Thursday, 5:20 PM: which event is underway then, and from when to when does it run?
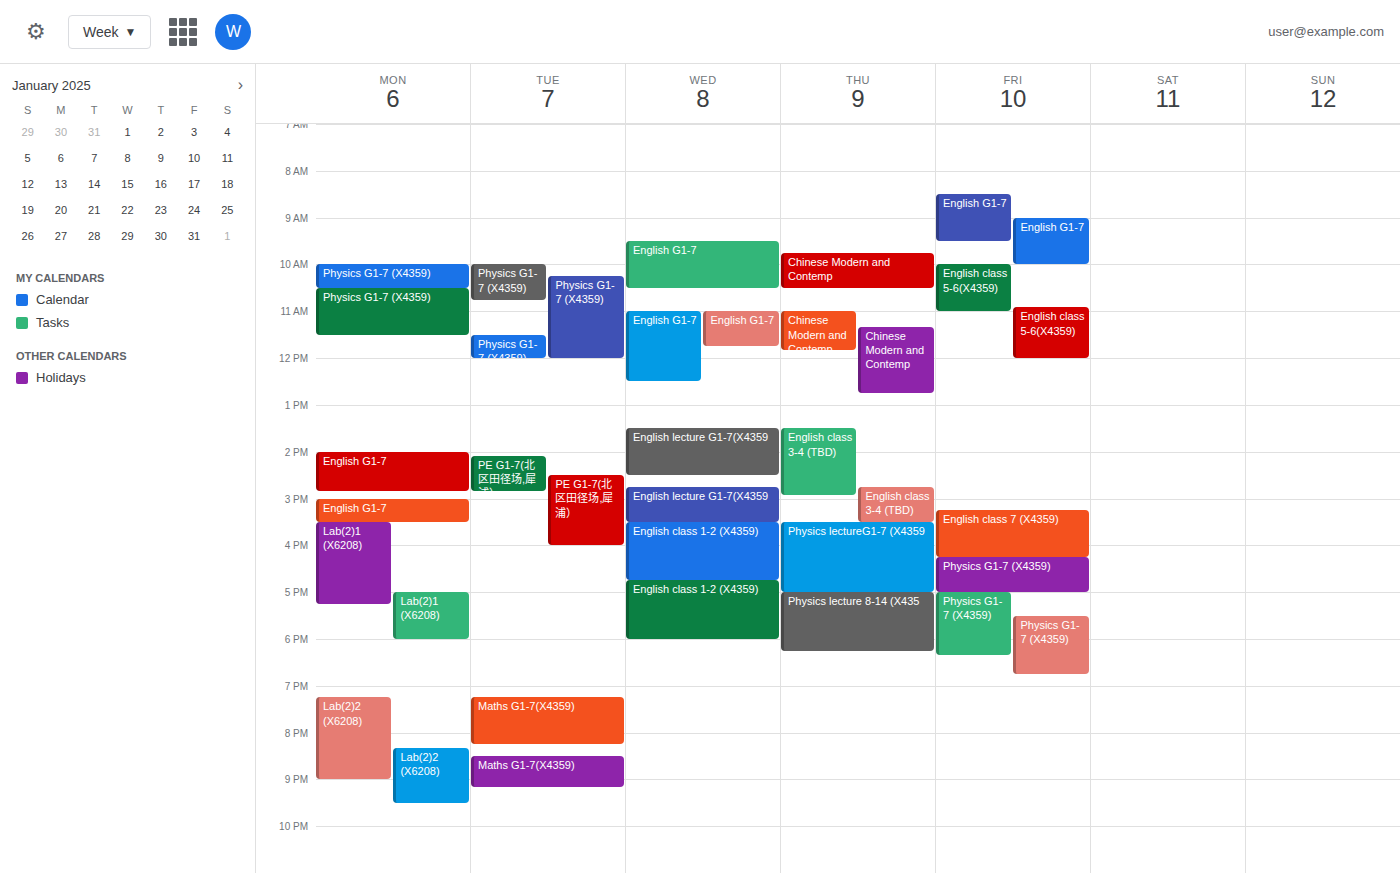
"Physics lecture 8-14 (X435", 5:00 PM to 6:15 PM